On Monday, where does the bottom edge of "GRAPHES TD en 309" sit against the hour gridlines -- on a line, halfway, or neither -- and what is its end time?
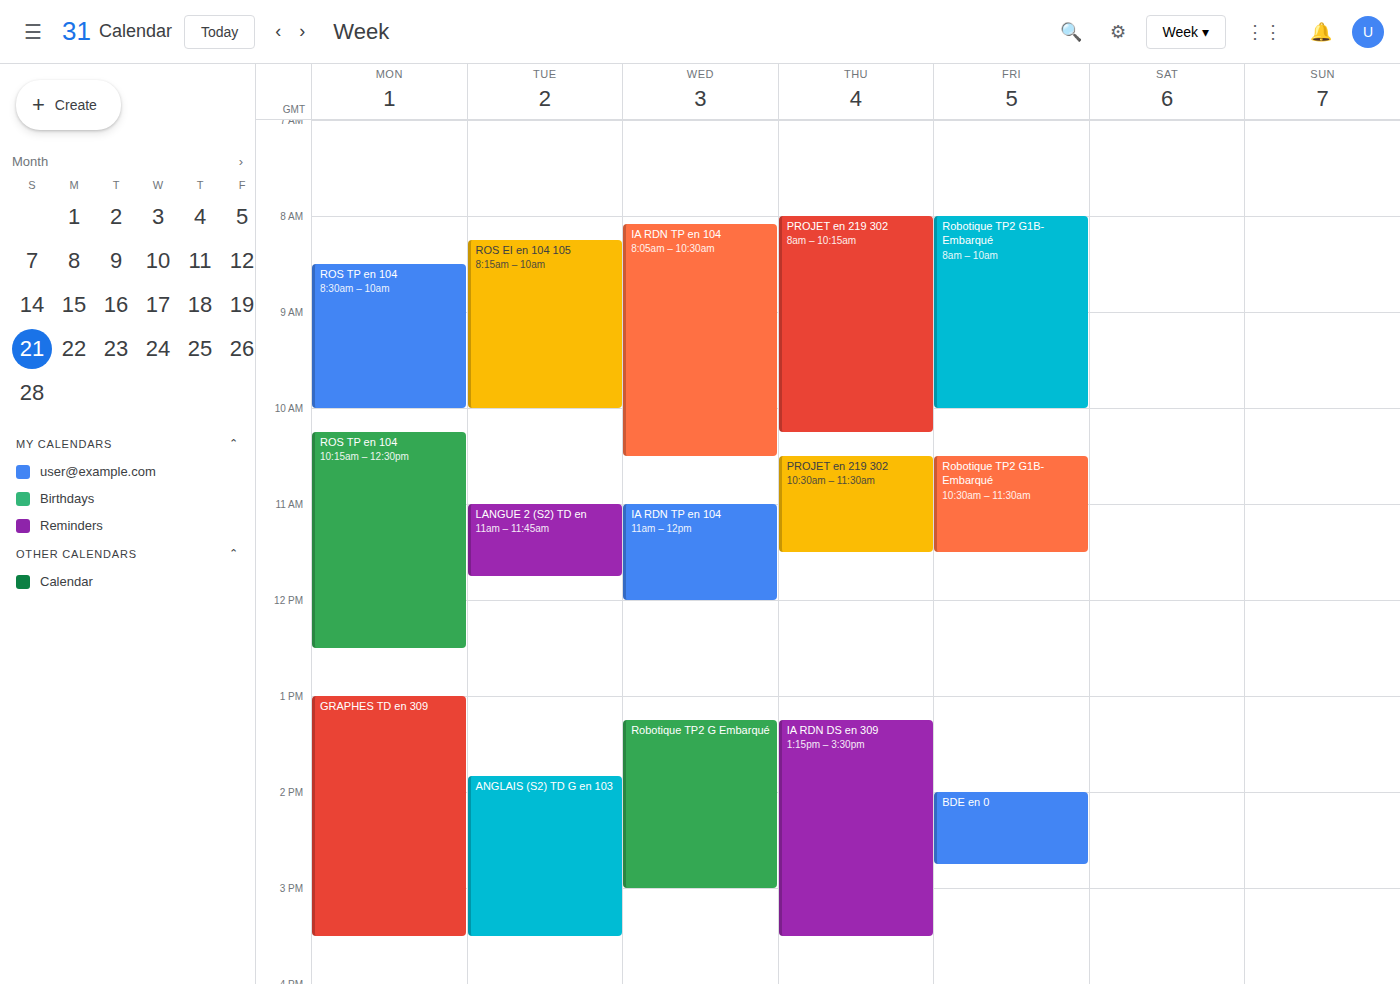
3:30 PM -- halfway between the 3 PM and 4 PM lines.